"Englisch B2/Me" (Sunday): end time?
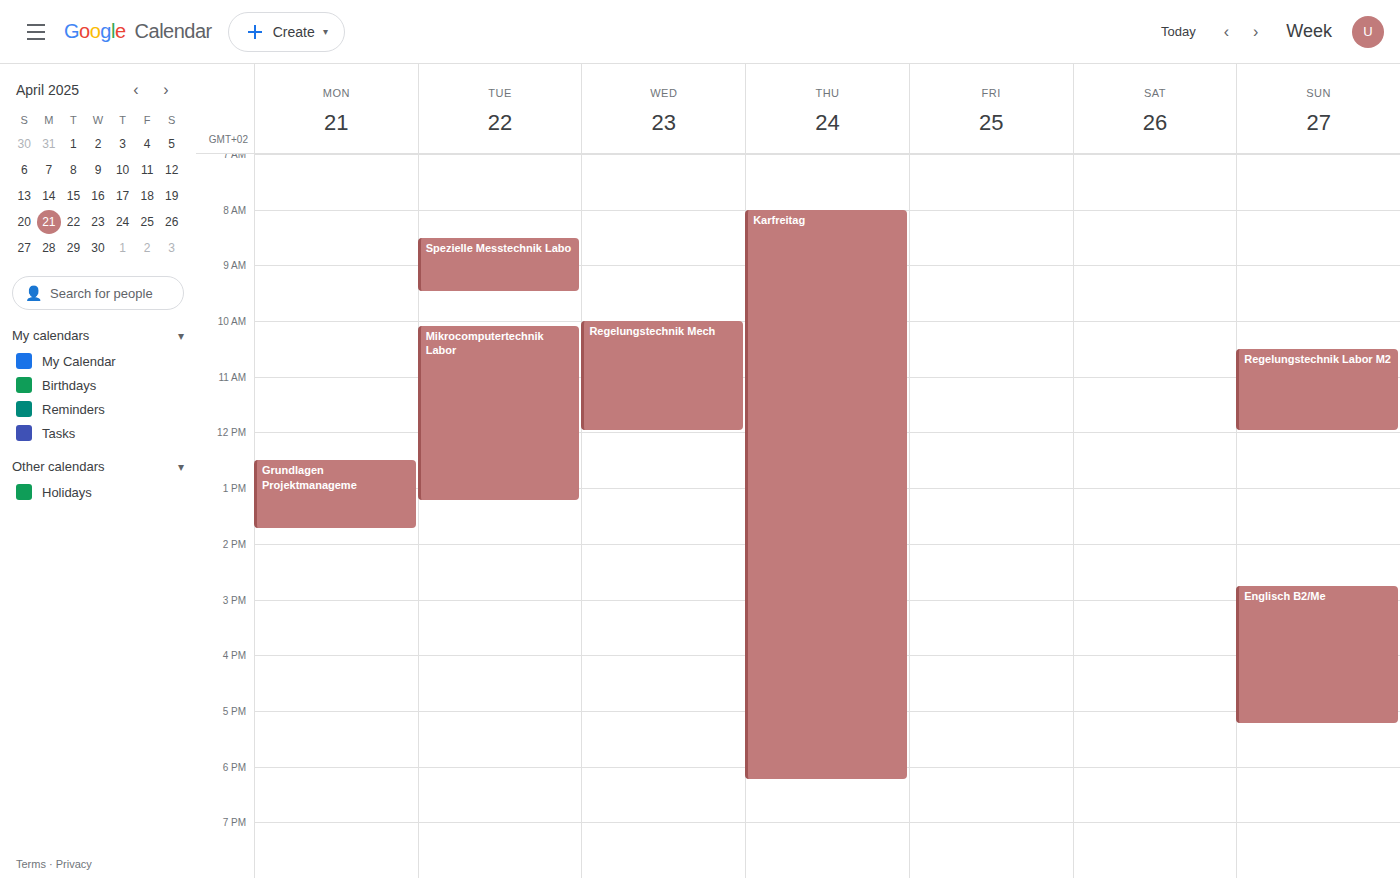
17:15